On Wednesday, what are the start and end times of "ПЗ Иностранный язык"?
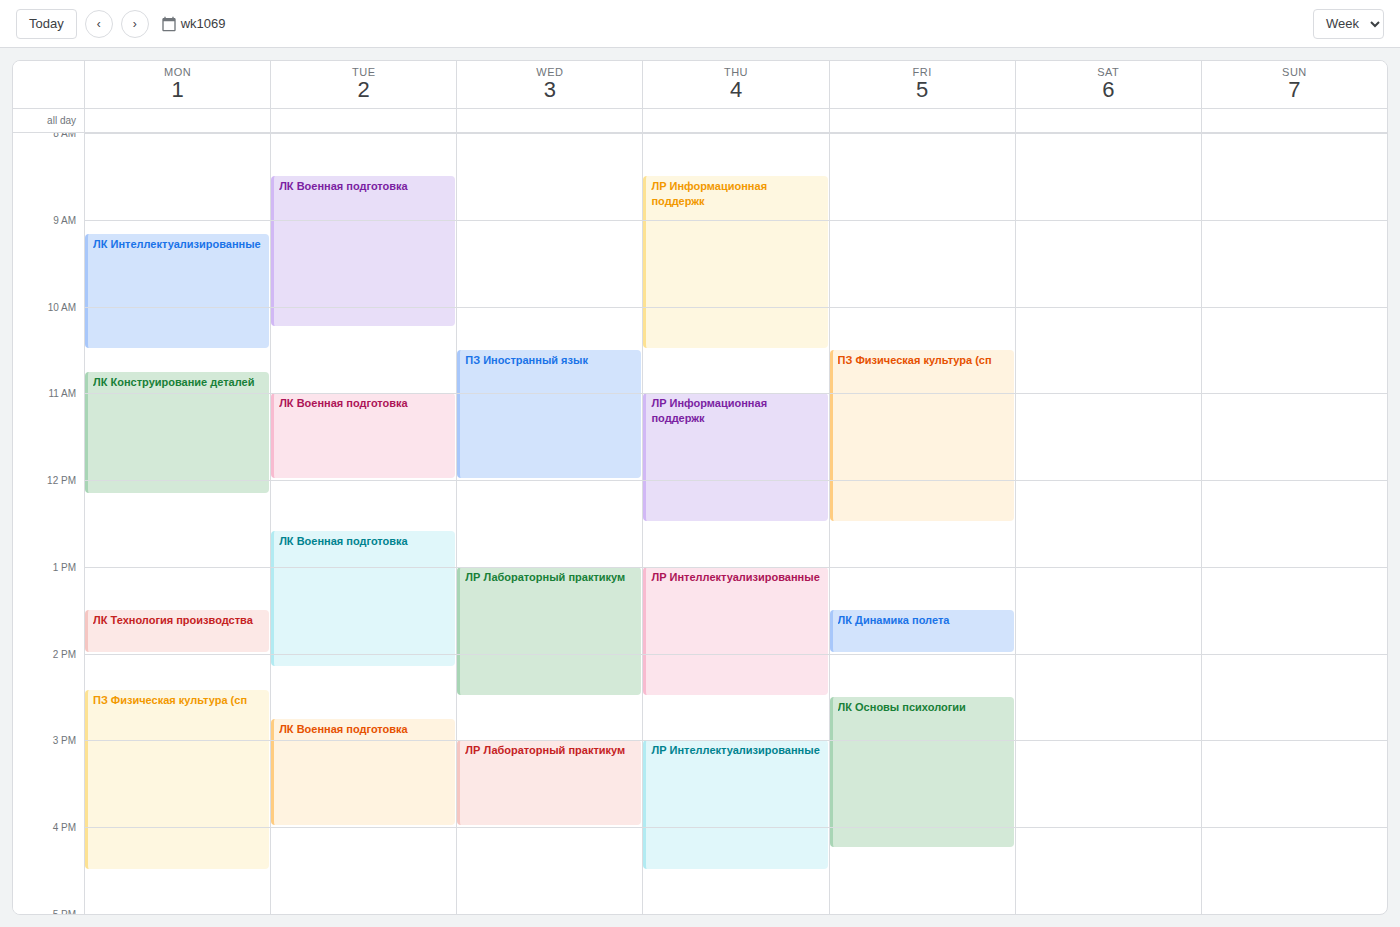
10:30 AM to 12:00 PM